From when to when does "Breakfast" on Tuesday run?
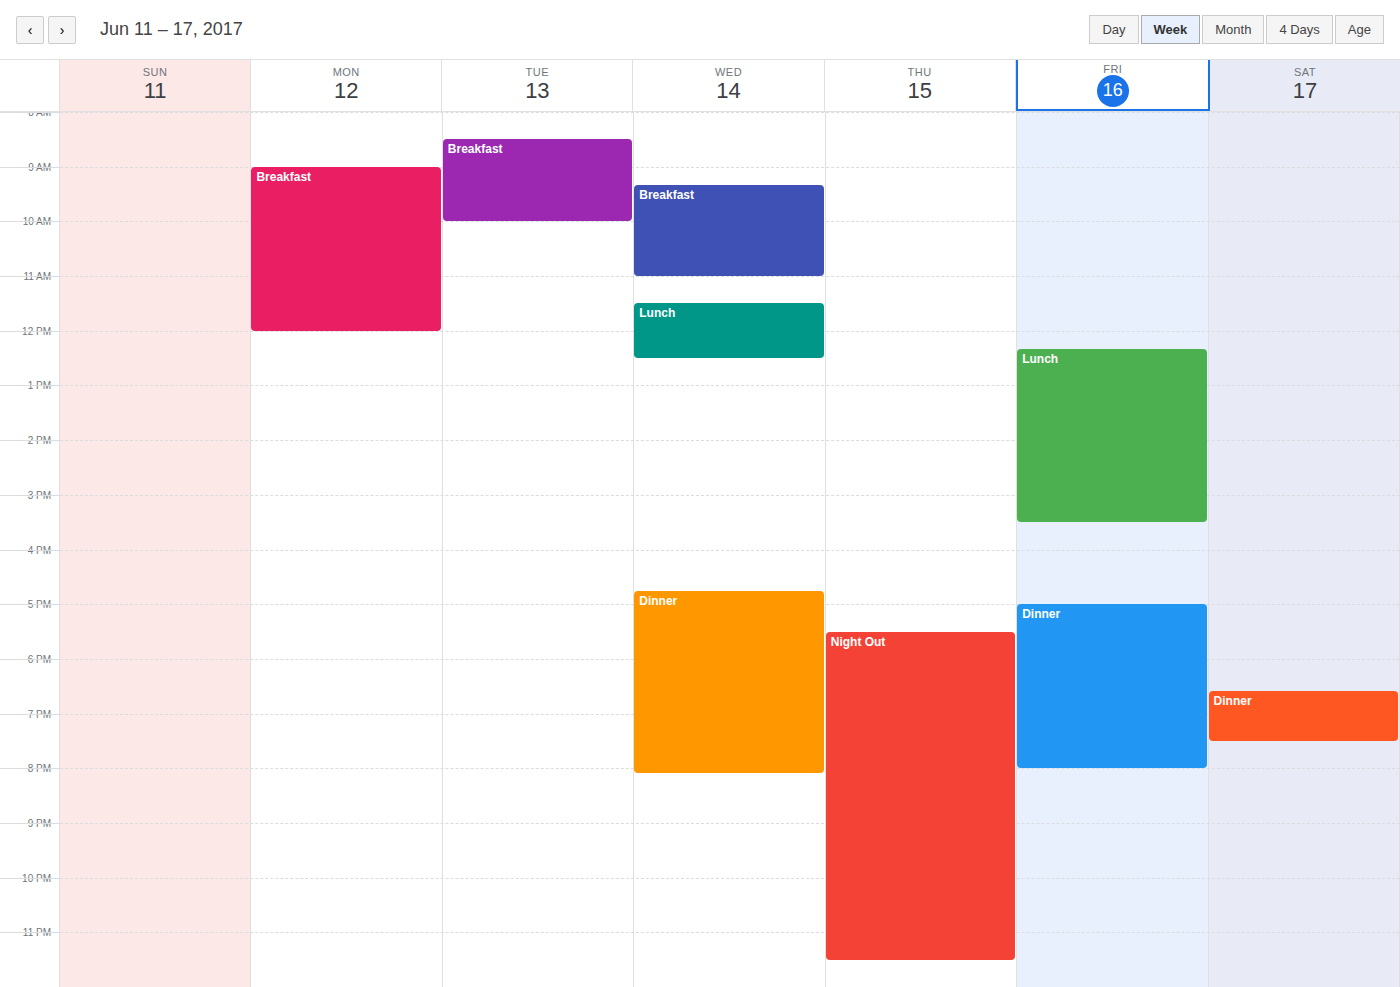
8:30 AM to 10:00 AM